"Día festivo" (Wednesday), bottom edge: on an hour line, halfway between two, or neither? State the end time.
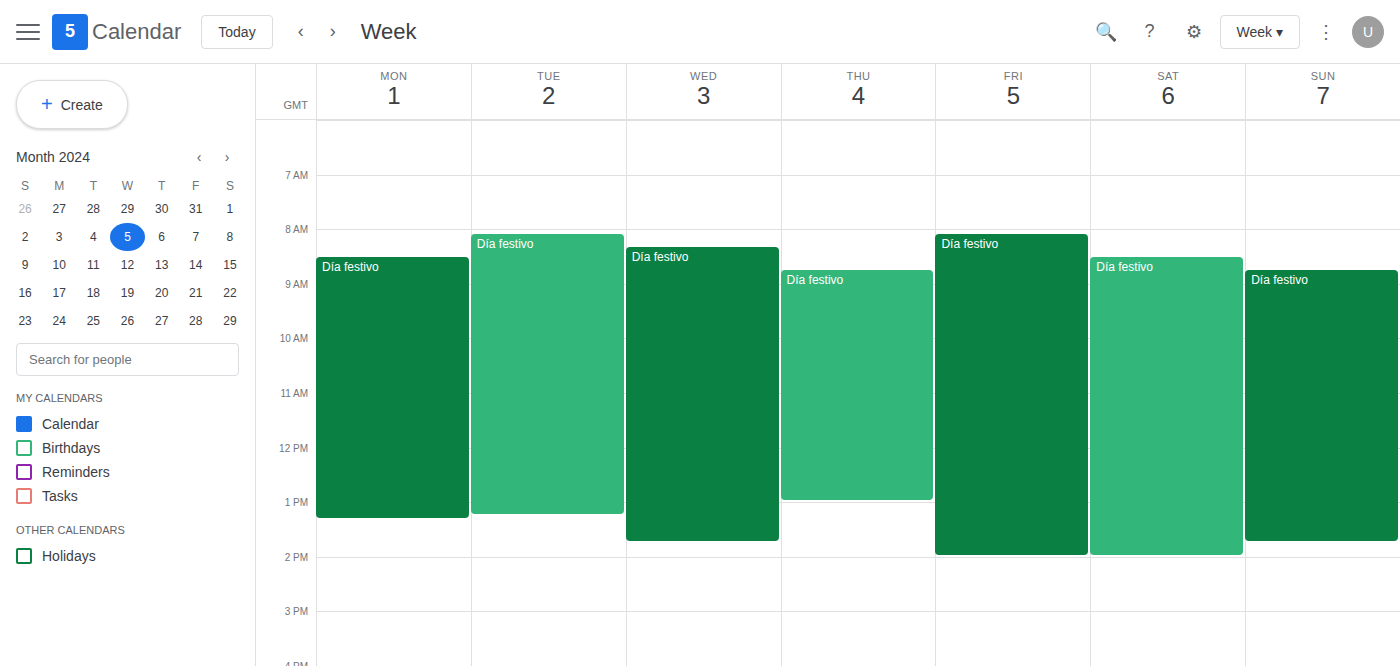
1:45 PM -- neither: three quarters of the way from the 1 PM line to the 2 PM line.